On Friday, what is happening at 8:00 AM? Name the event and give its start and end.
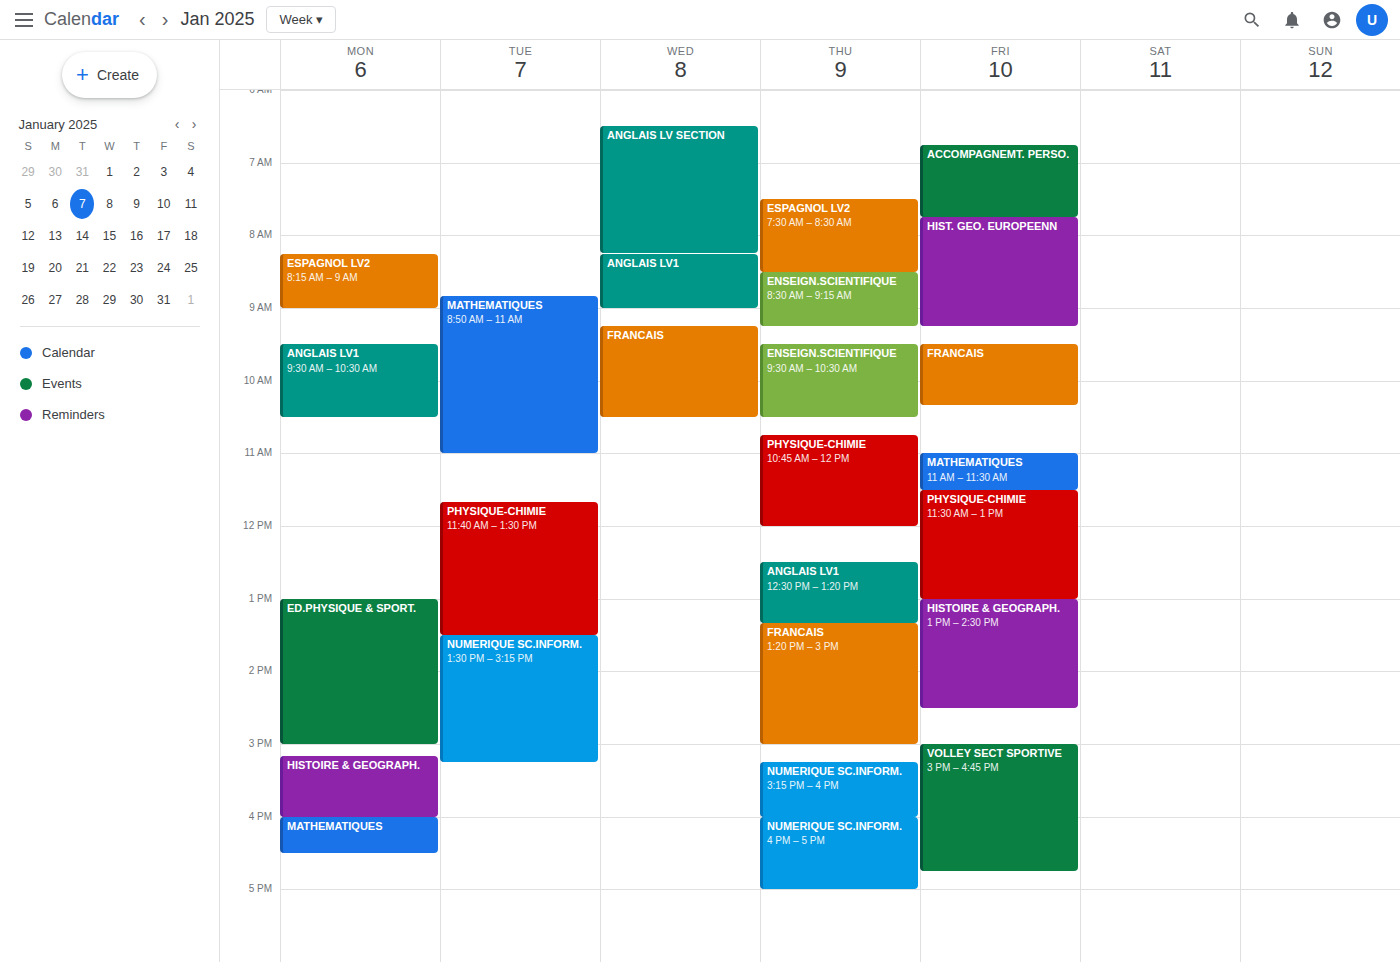
"HIST. GEO. EUROPEENN", 7:45 AM to 9:15 AM